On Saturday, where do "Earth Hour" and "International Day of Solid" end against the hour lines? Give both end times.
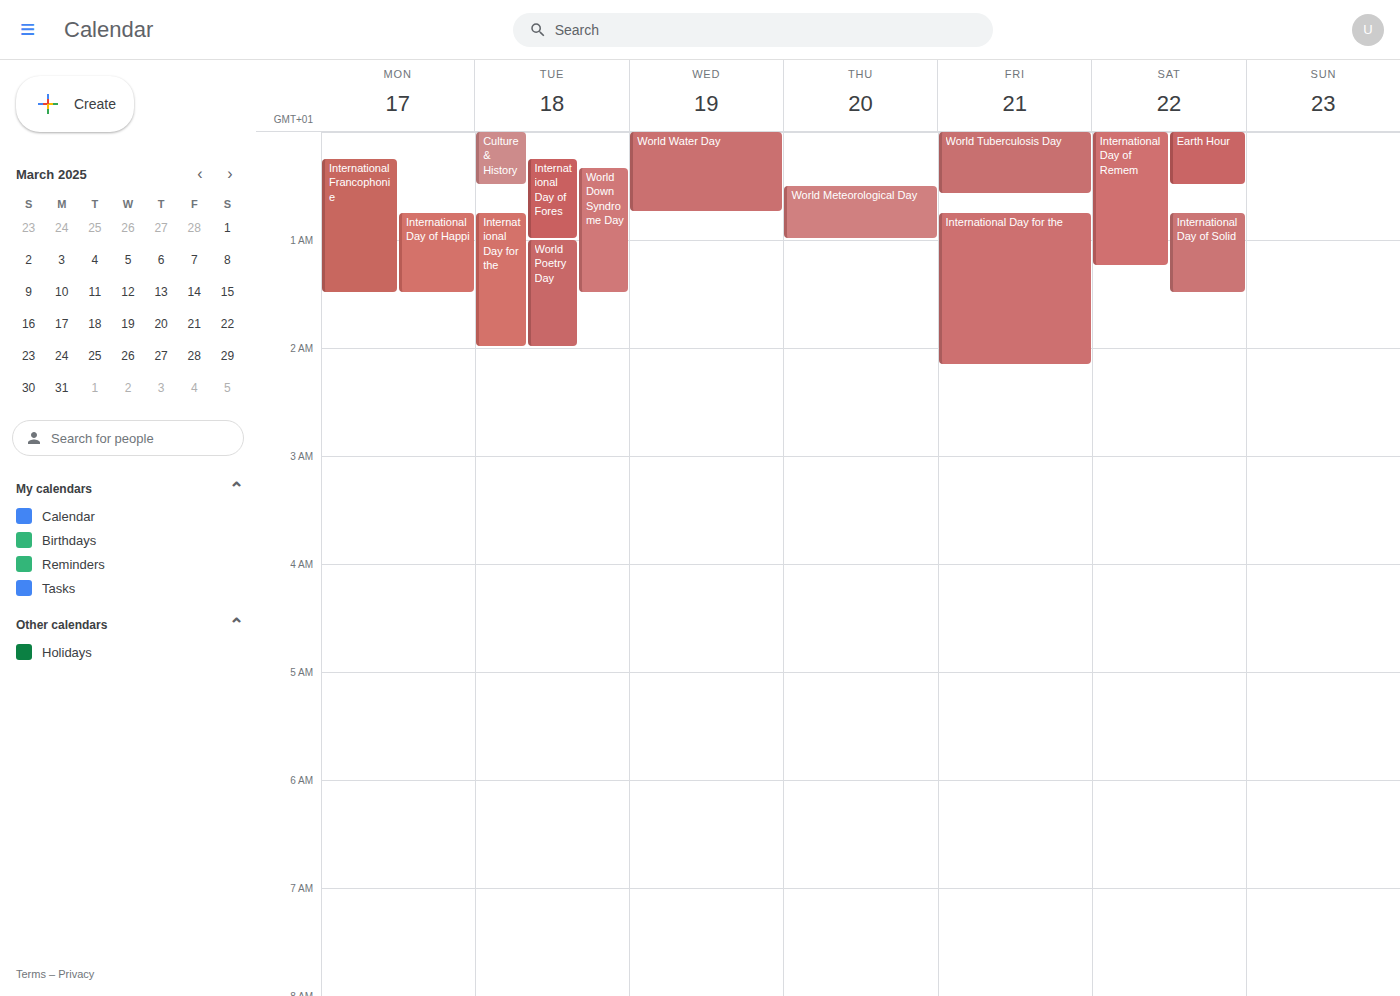
"Earth Hour": 12:30 AM, halfway between the 12 AM and 1 AM lines. "International Day of Solid": 1:30 AM, halfway between the 1 AM and 2 AM lines.